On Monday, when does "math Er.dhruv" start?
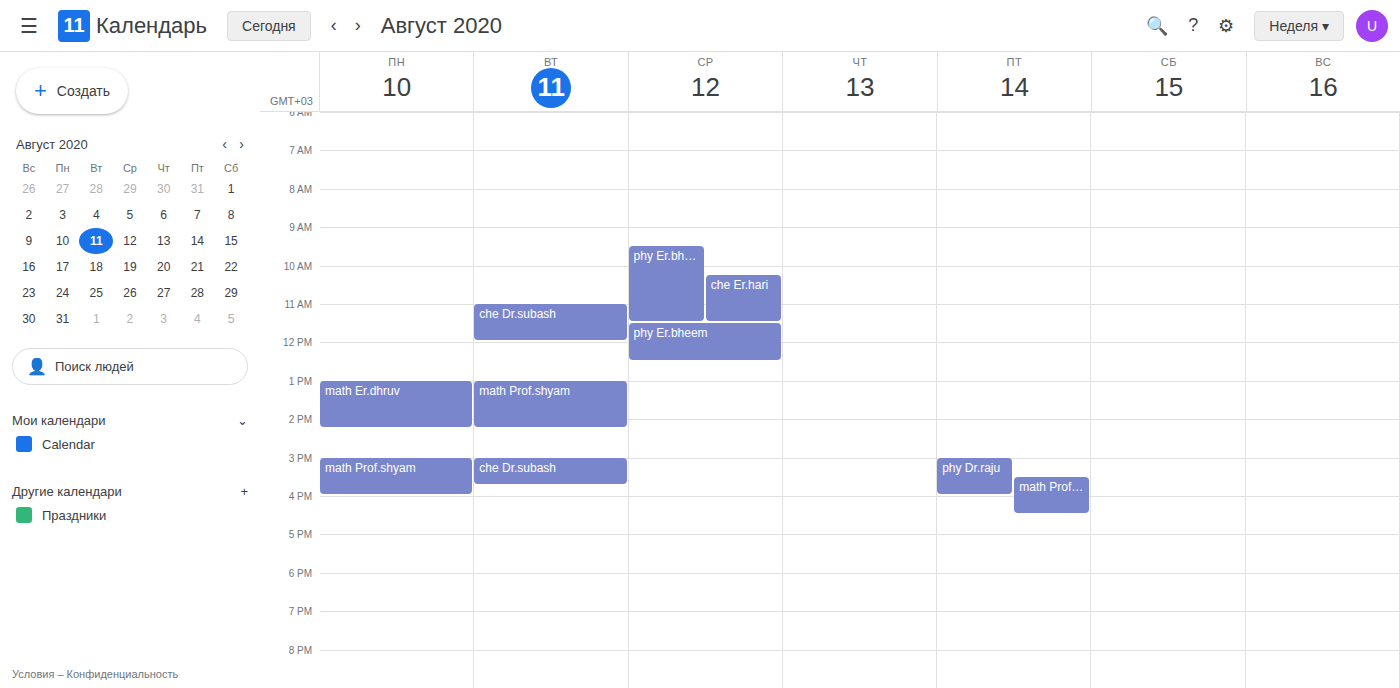
1:00 PM